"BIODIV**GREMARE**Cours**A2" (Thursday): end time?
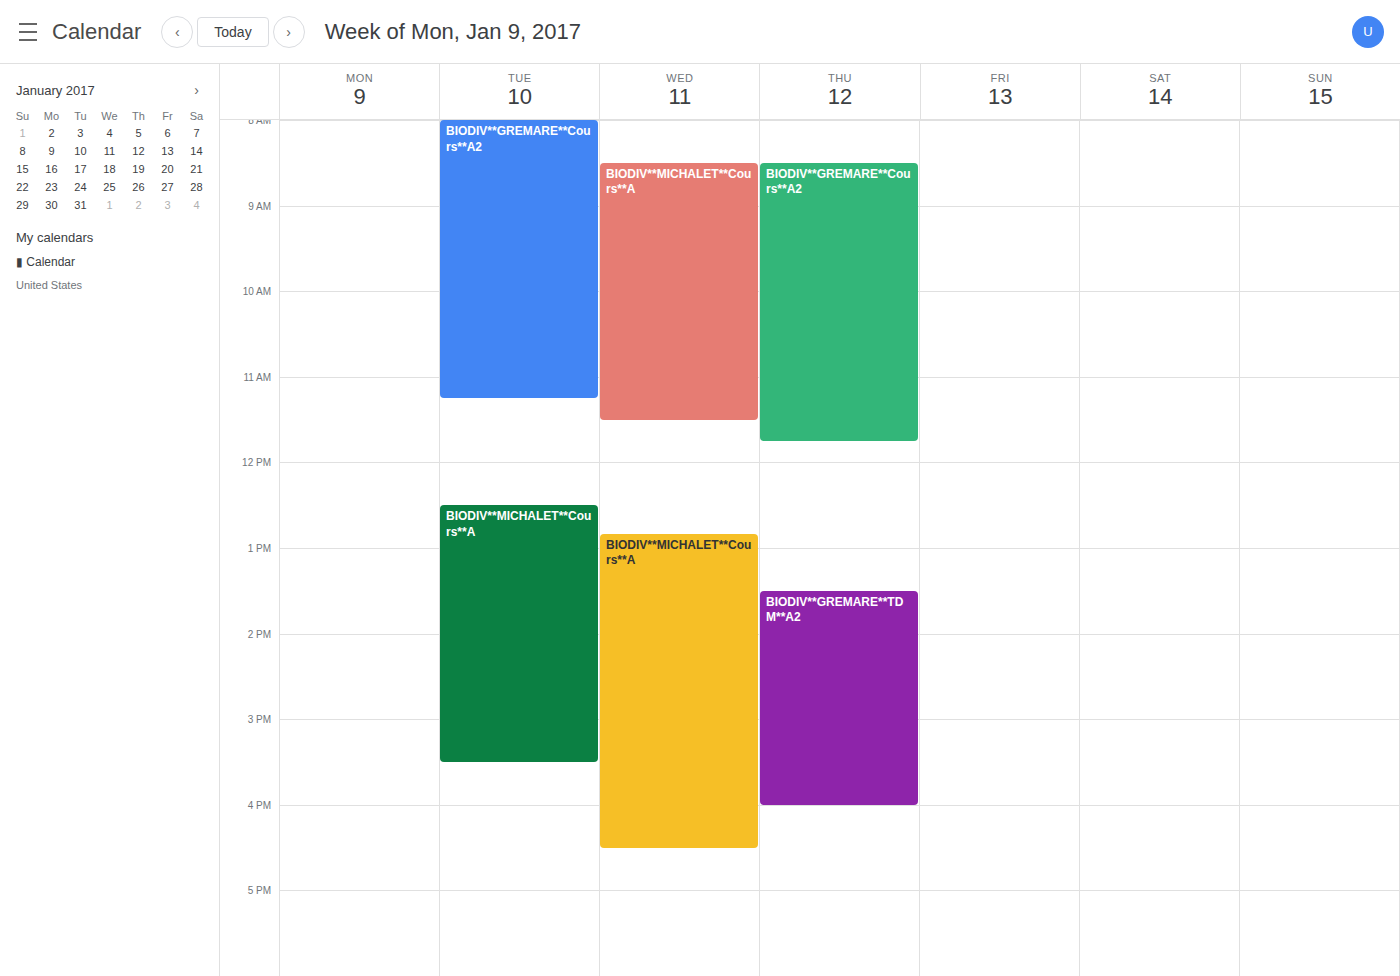
11:45 AM